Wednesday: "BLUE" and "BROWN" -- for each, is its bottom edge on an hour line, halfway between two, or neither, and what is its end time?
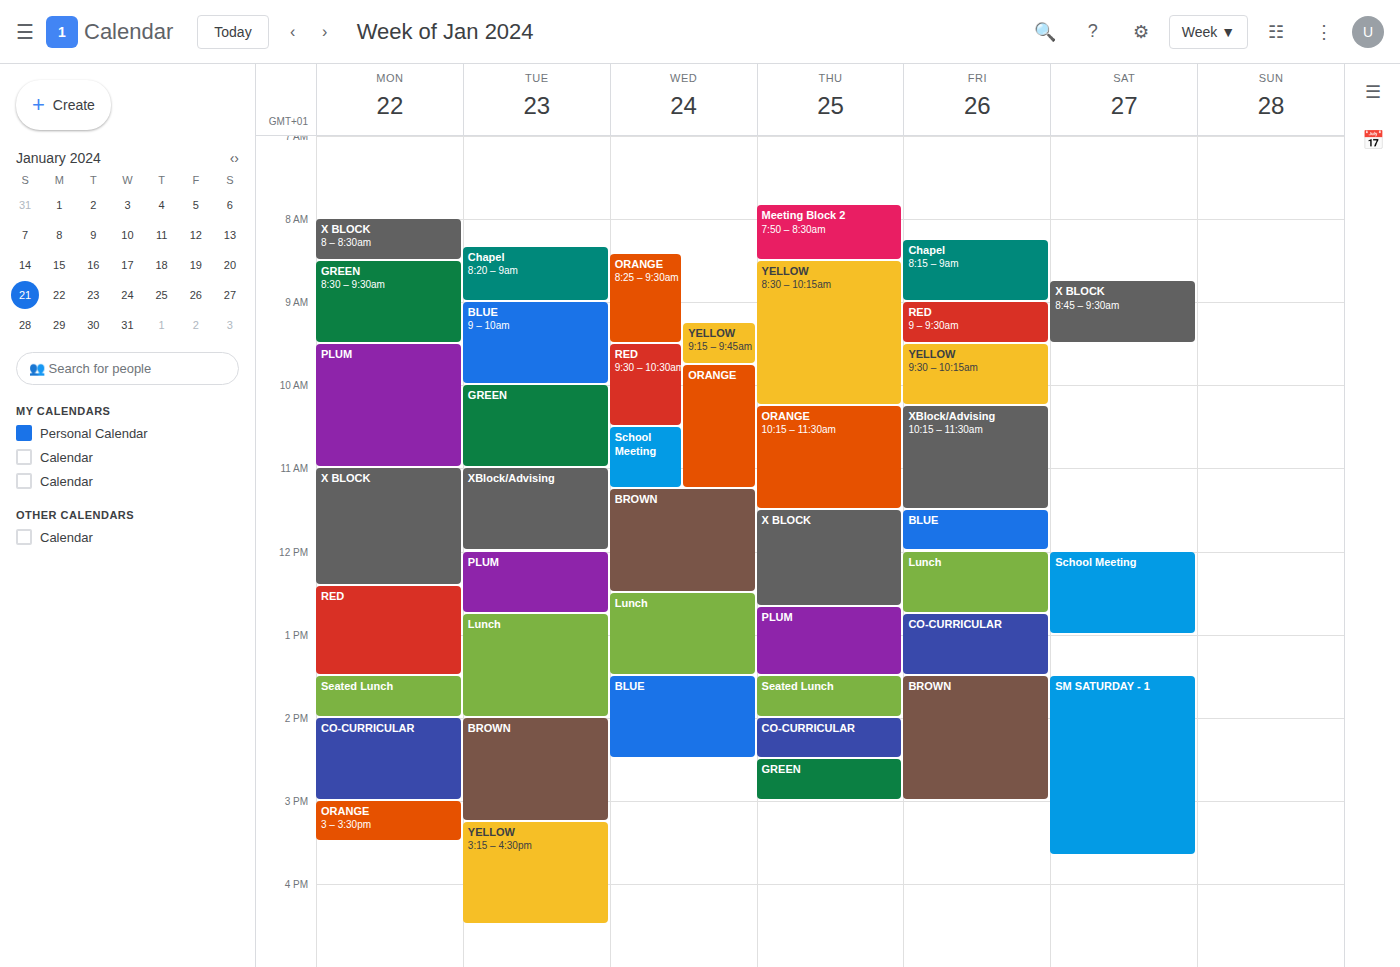
"BLUE": 2:30 PM, halfway between the 2 PM and 3 PM lines. "BROWN": 12:30 PM, halfway between the 12 PM and 1 PM lines.